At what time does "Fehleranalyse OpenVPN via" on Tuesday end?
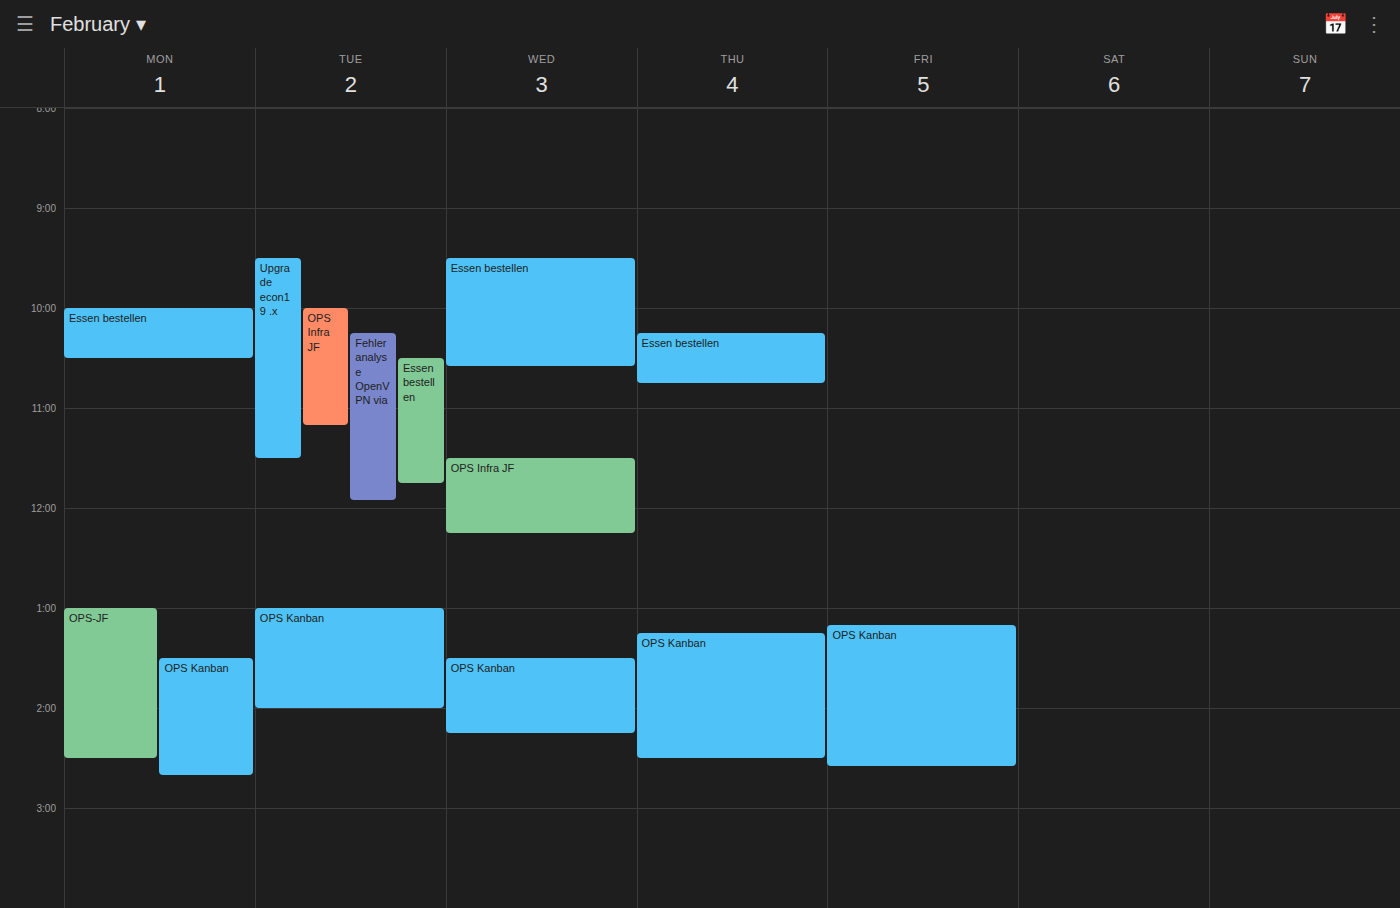
11:55 AM